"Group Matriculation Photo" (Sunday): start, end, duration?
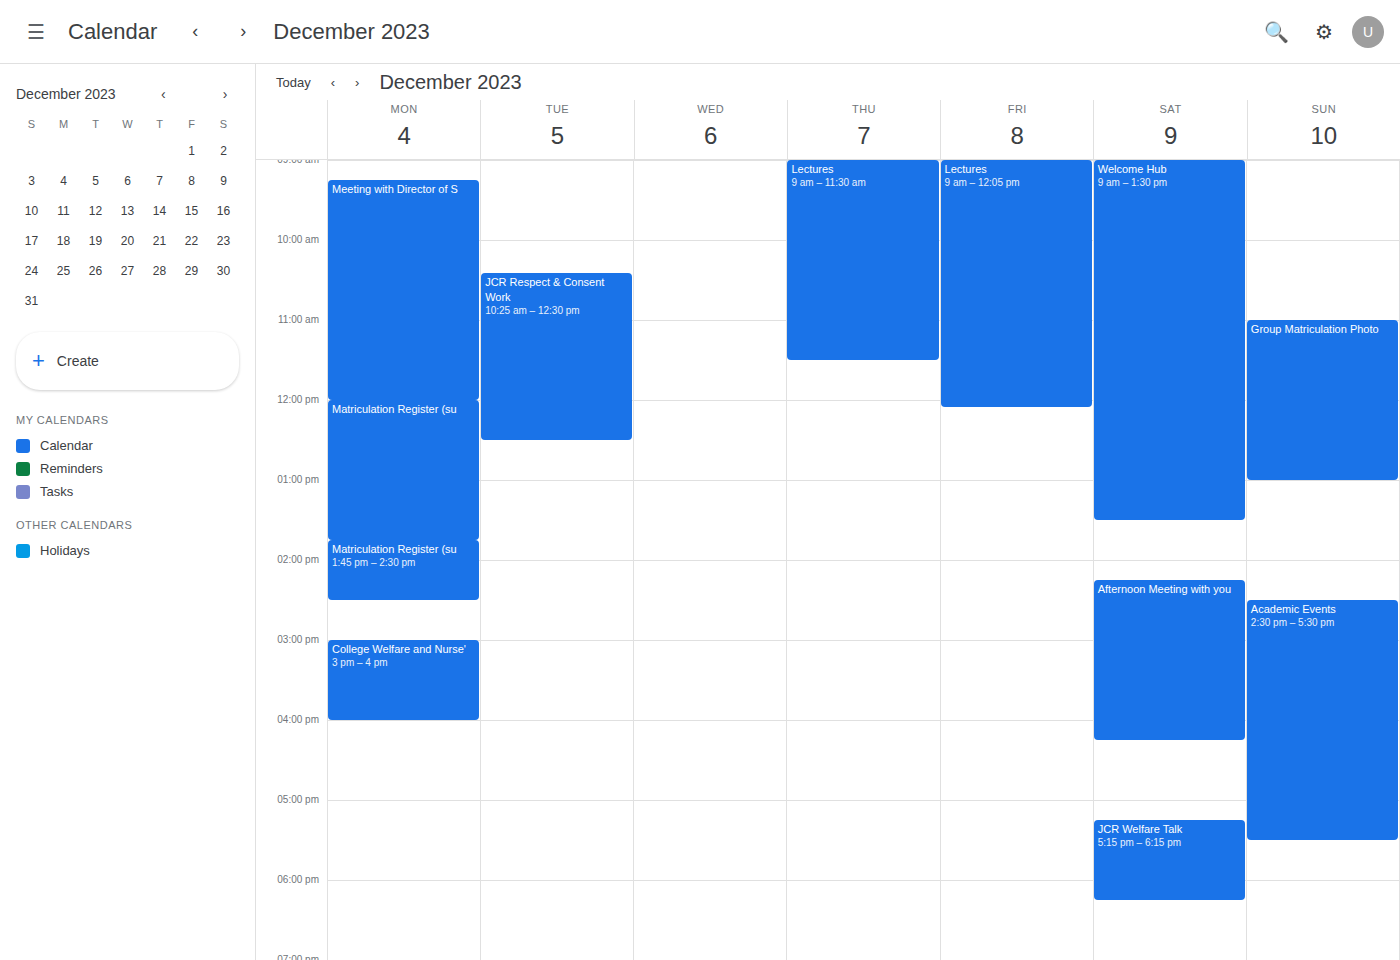
11:00 AM to 1:00 PM, 2 hours